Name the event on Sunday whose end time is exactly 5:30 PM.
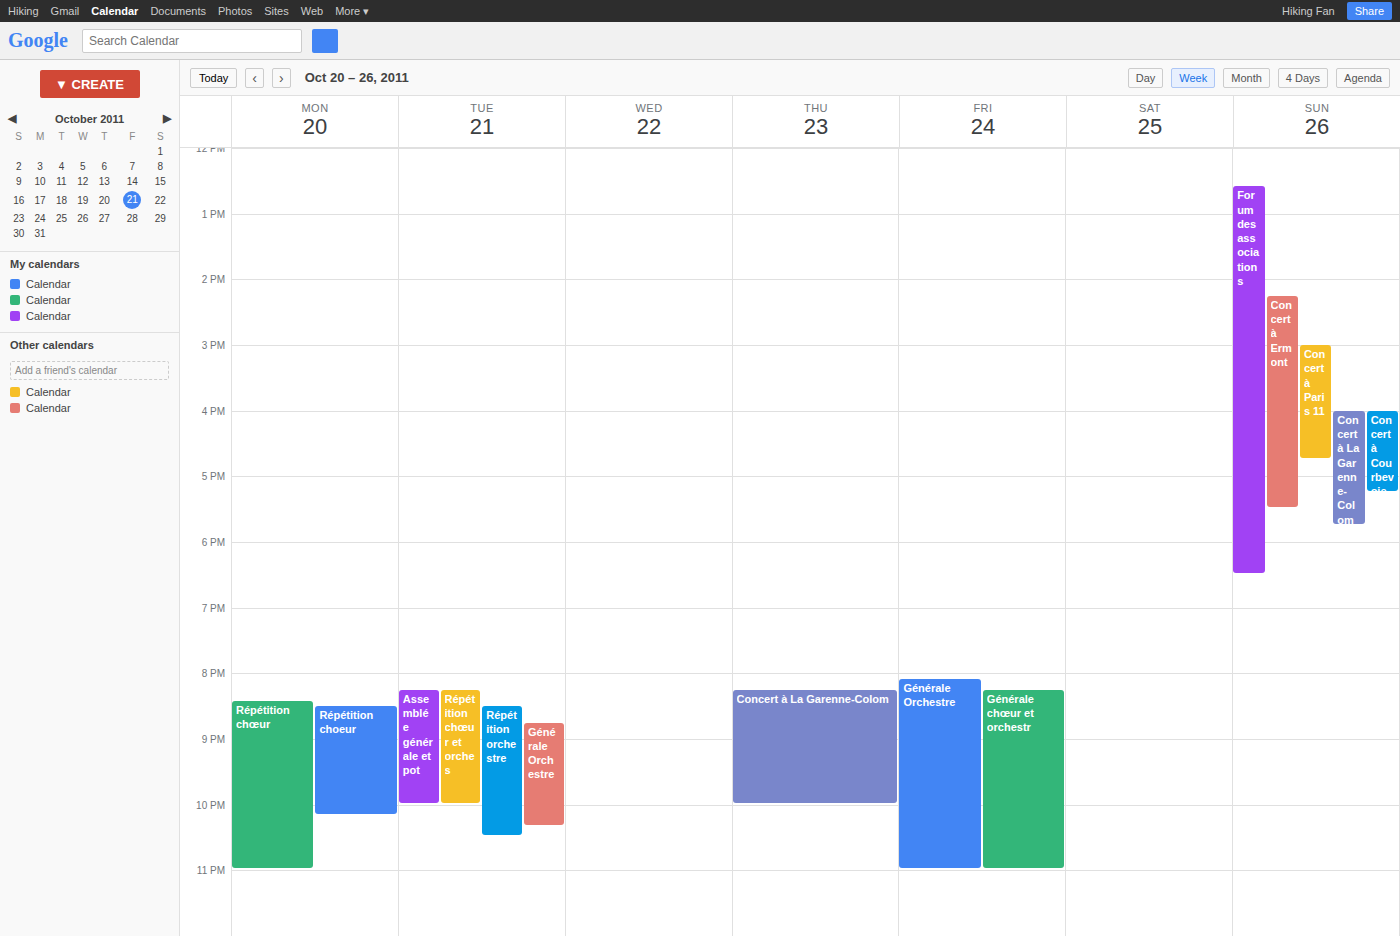
"Concert à Ermont"